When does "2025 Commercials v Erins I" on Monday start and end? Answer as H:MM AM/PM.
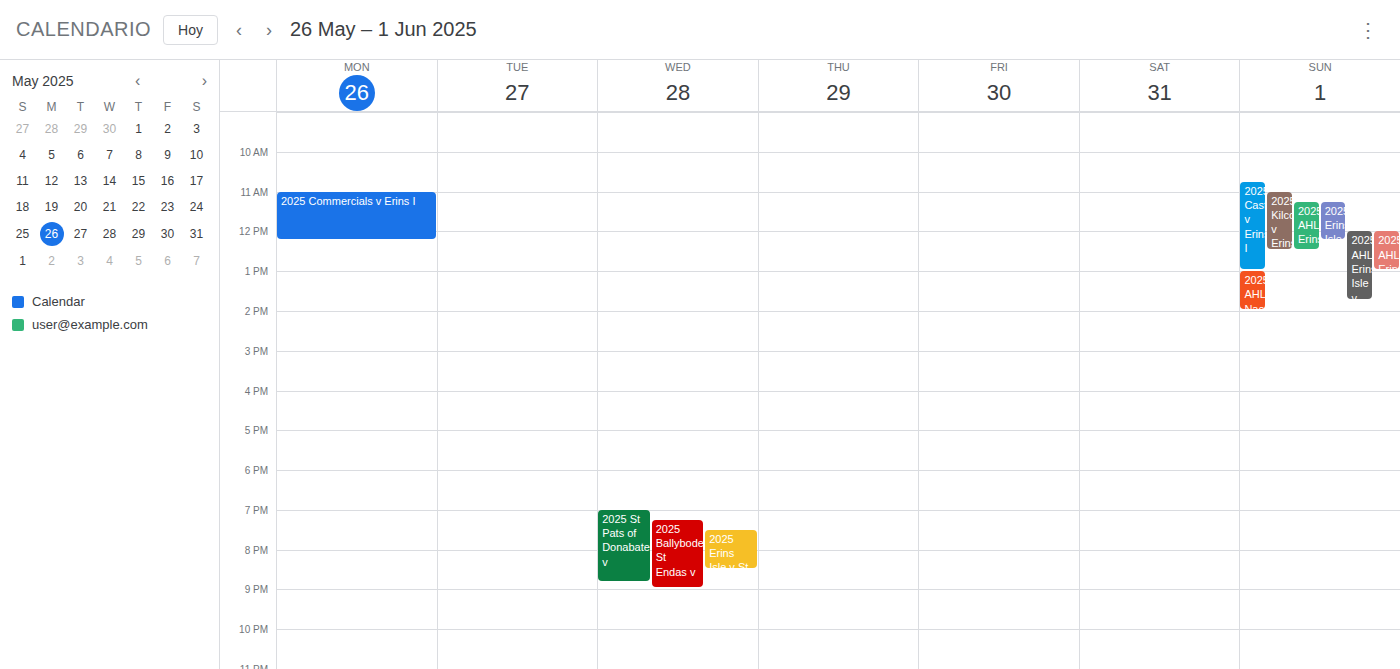
11:00 AM to 12:15 PM